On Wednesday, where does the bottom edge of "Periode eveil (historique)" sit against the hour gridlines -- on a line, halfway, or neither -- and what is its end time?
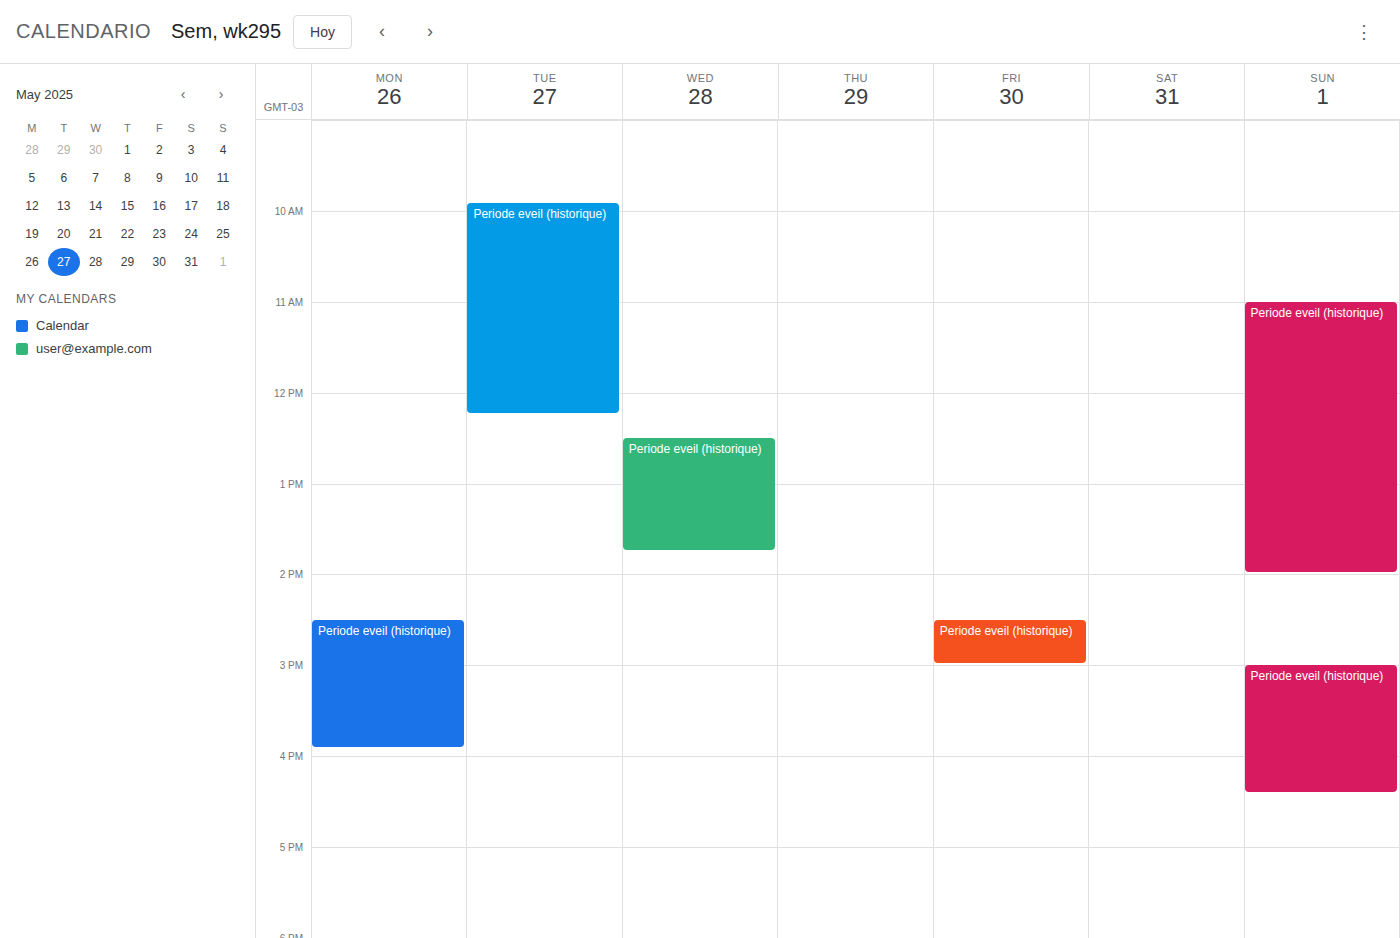
13:45 -- neither: three quarters of the way from the 13:00 line to the 14:00 line.